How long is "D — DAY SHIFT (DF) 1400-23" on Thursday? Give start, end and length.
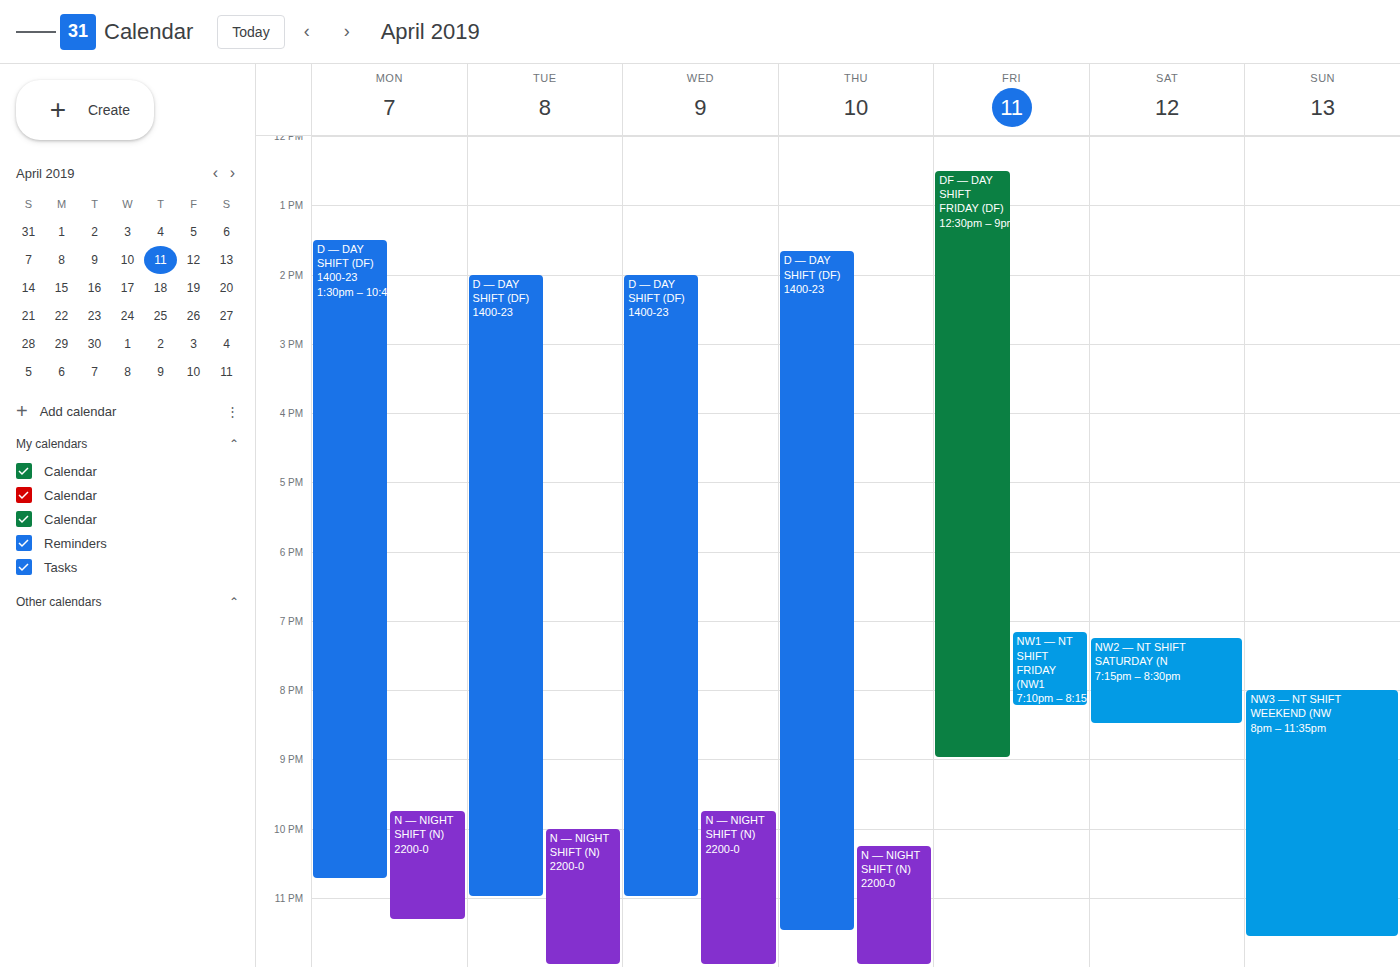
1:40 PM to 11:30 PM, 9 hours 50 minutes